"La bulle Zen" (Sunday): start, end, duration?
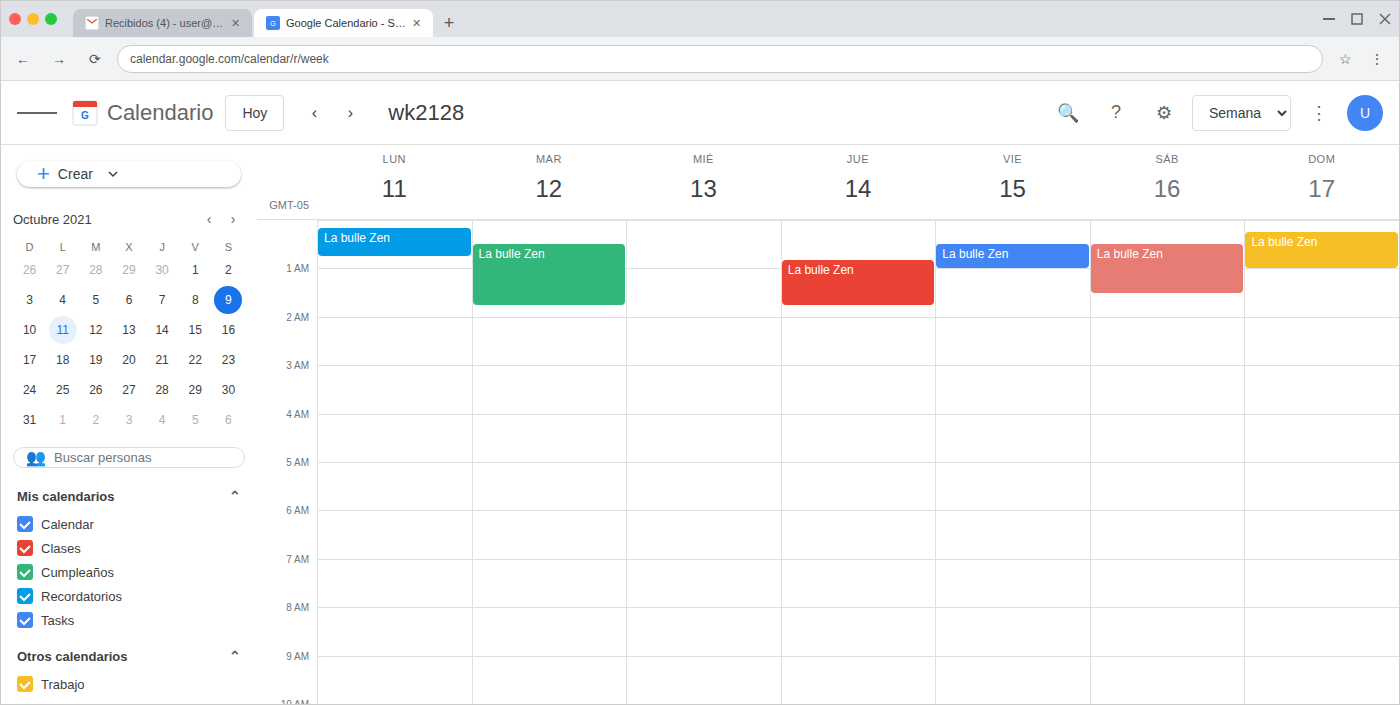
12:15 AM to 1:00 AM, 45 minutes